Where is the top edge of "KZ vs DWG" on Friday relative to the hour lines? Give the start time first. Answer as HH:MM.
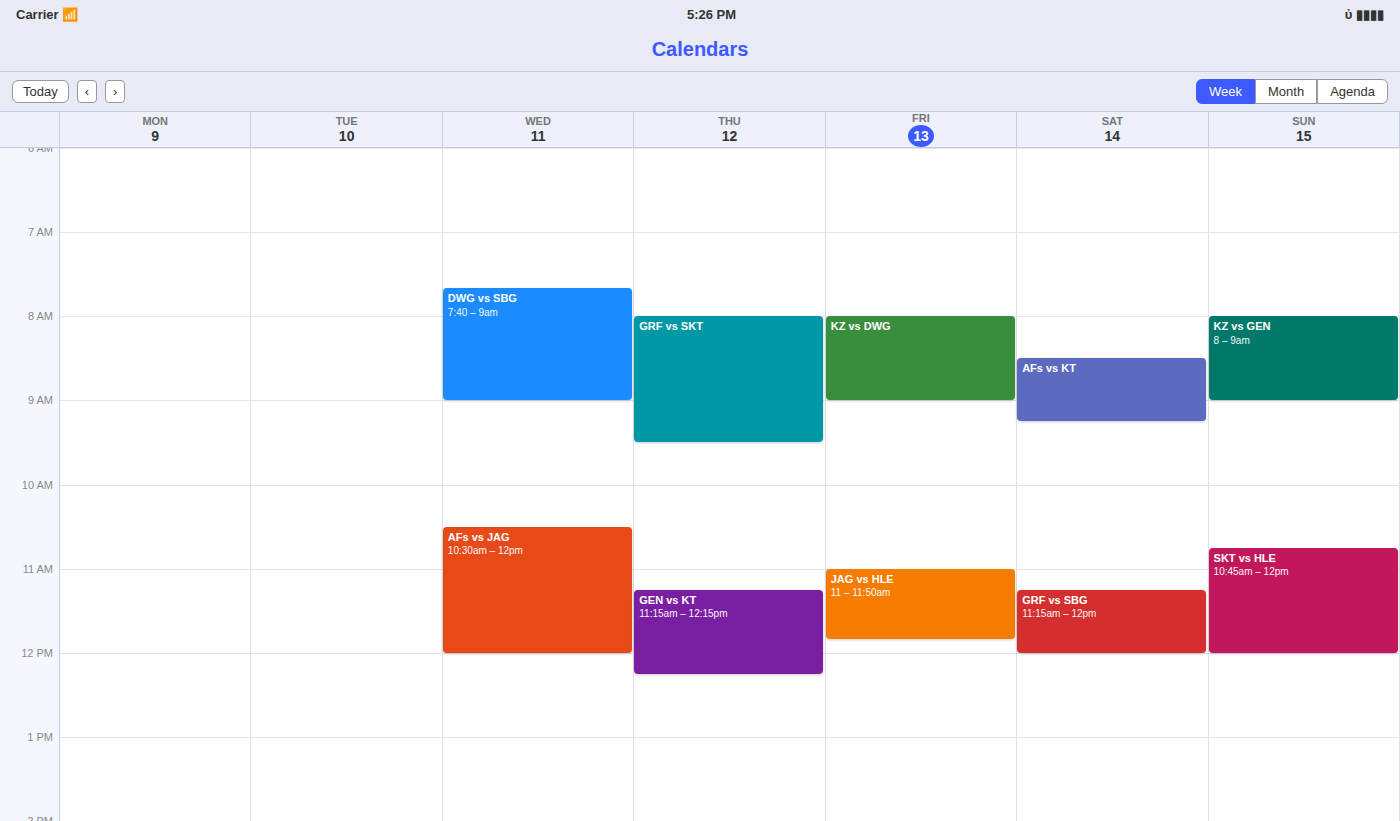
08:00 -- exactly on the 08:00 line.